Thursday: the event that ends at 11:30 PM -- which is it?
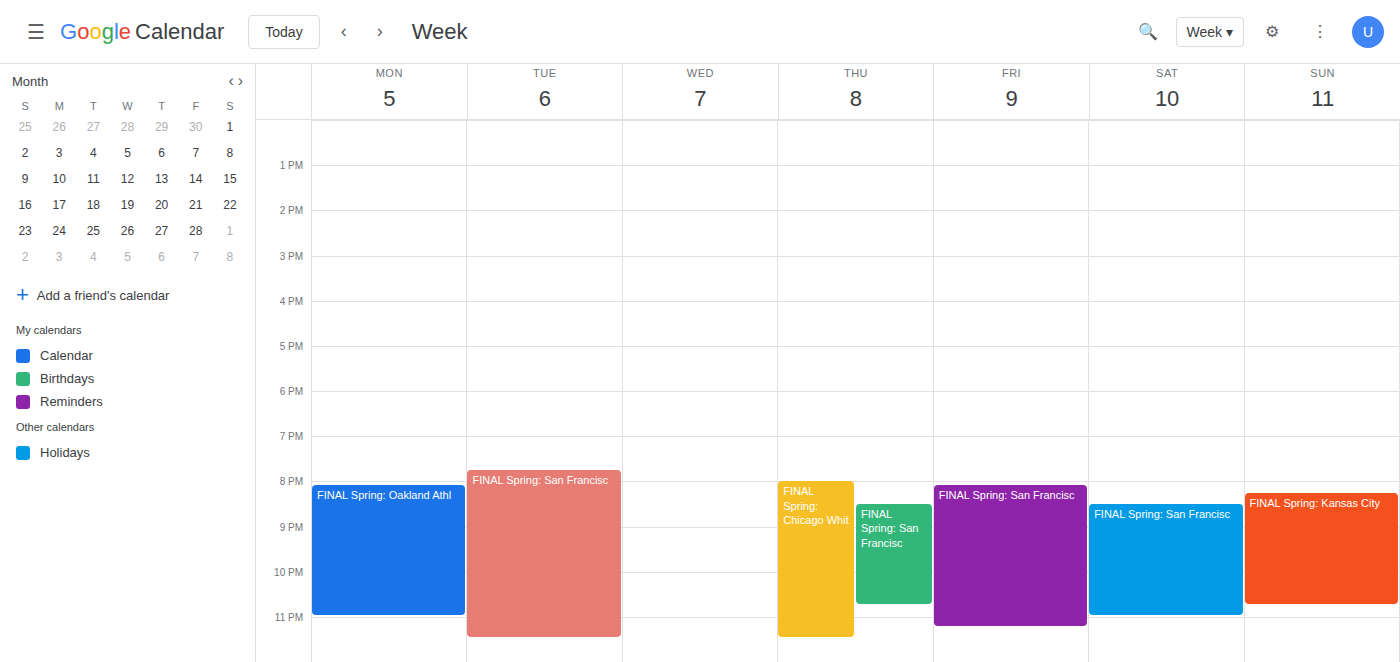
"FINAL Spring: Chicago Whit"